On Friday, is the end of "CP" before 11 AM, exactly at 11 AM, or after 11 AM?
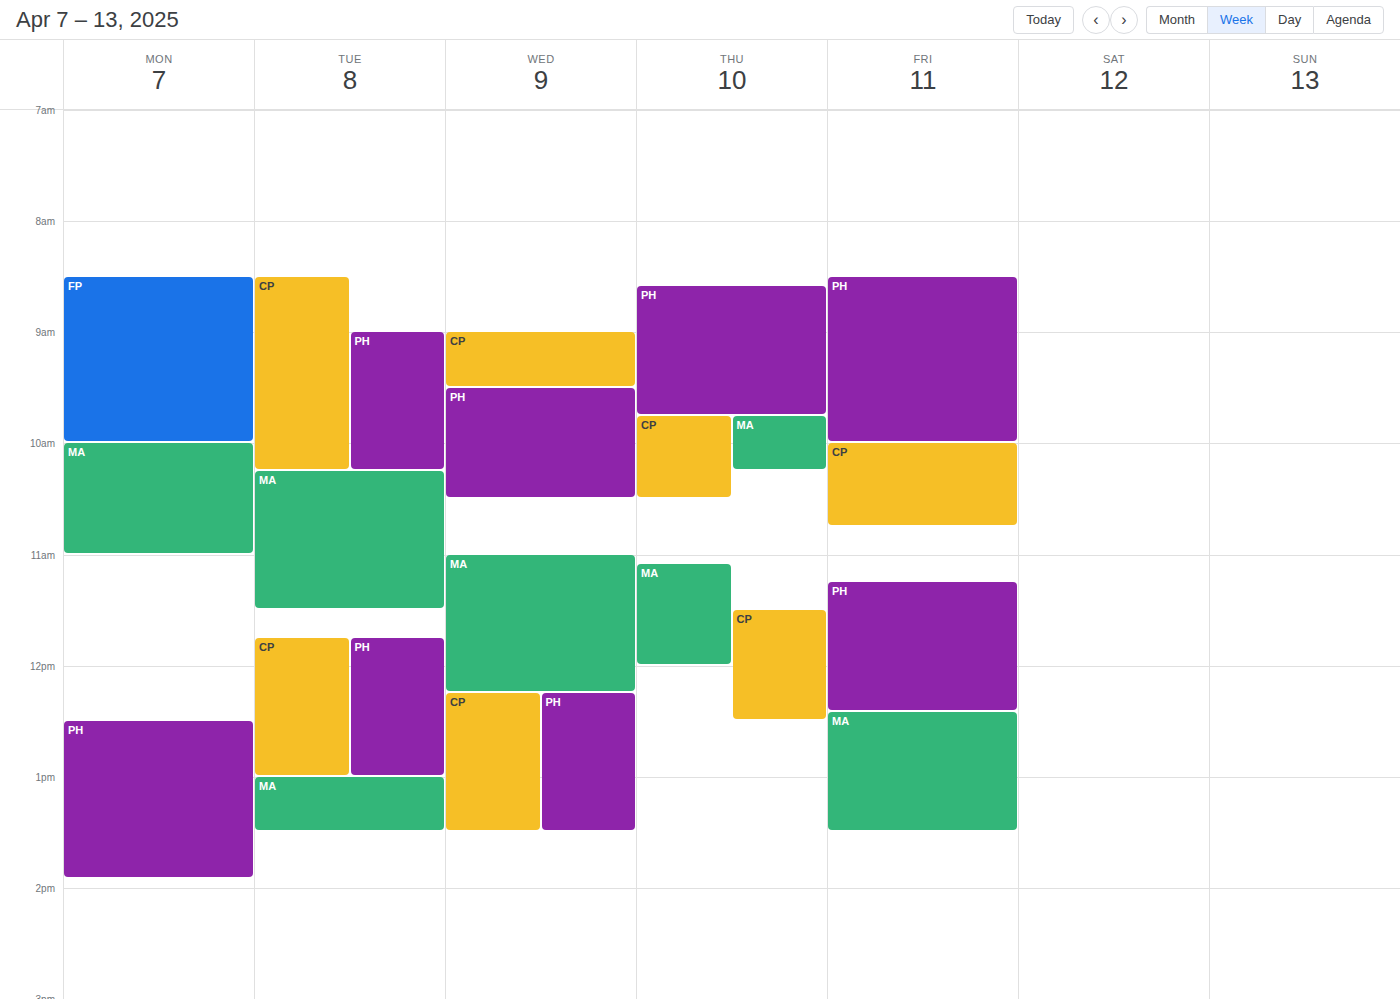
10:45 AM -- before 11 AM, 15 minutes above the 11 AM line.